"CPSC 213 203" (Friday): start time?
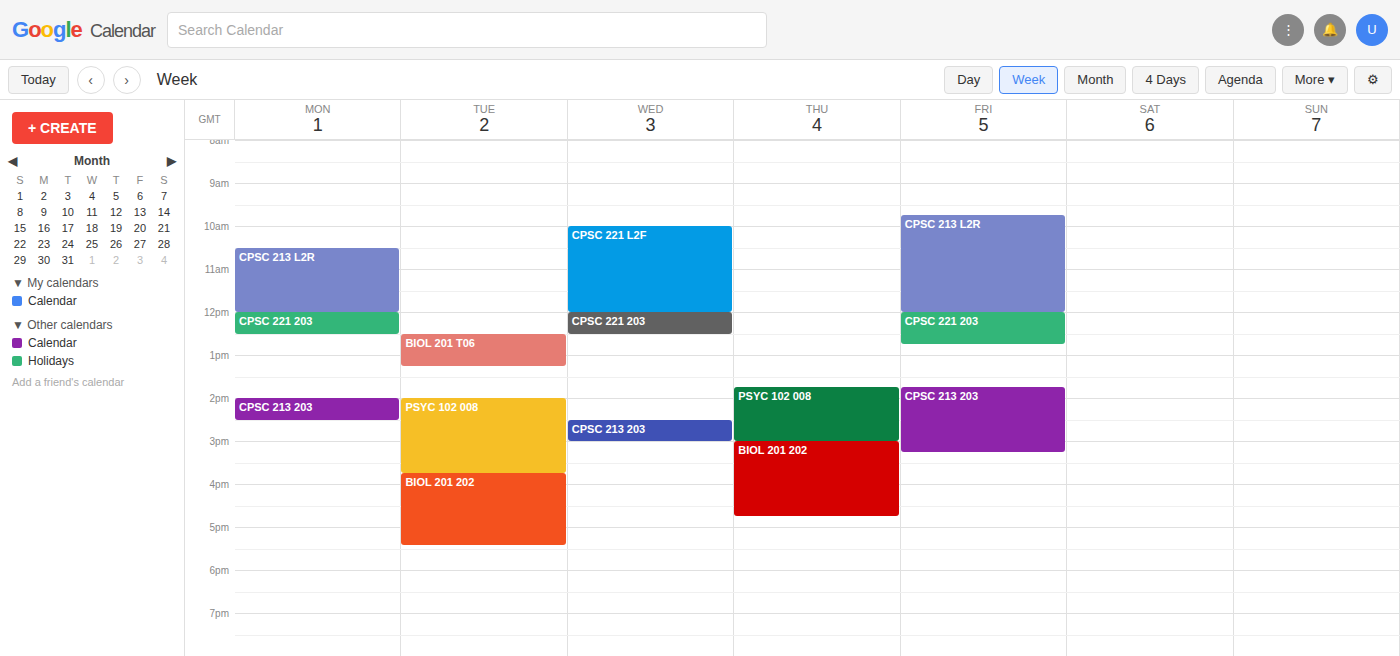
1:45 PM